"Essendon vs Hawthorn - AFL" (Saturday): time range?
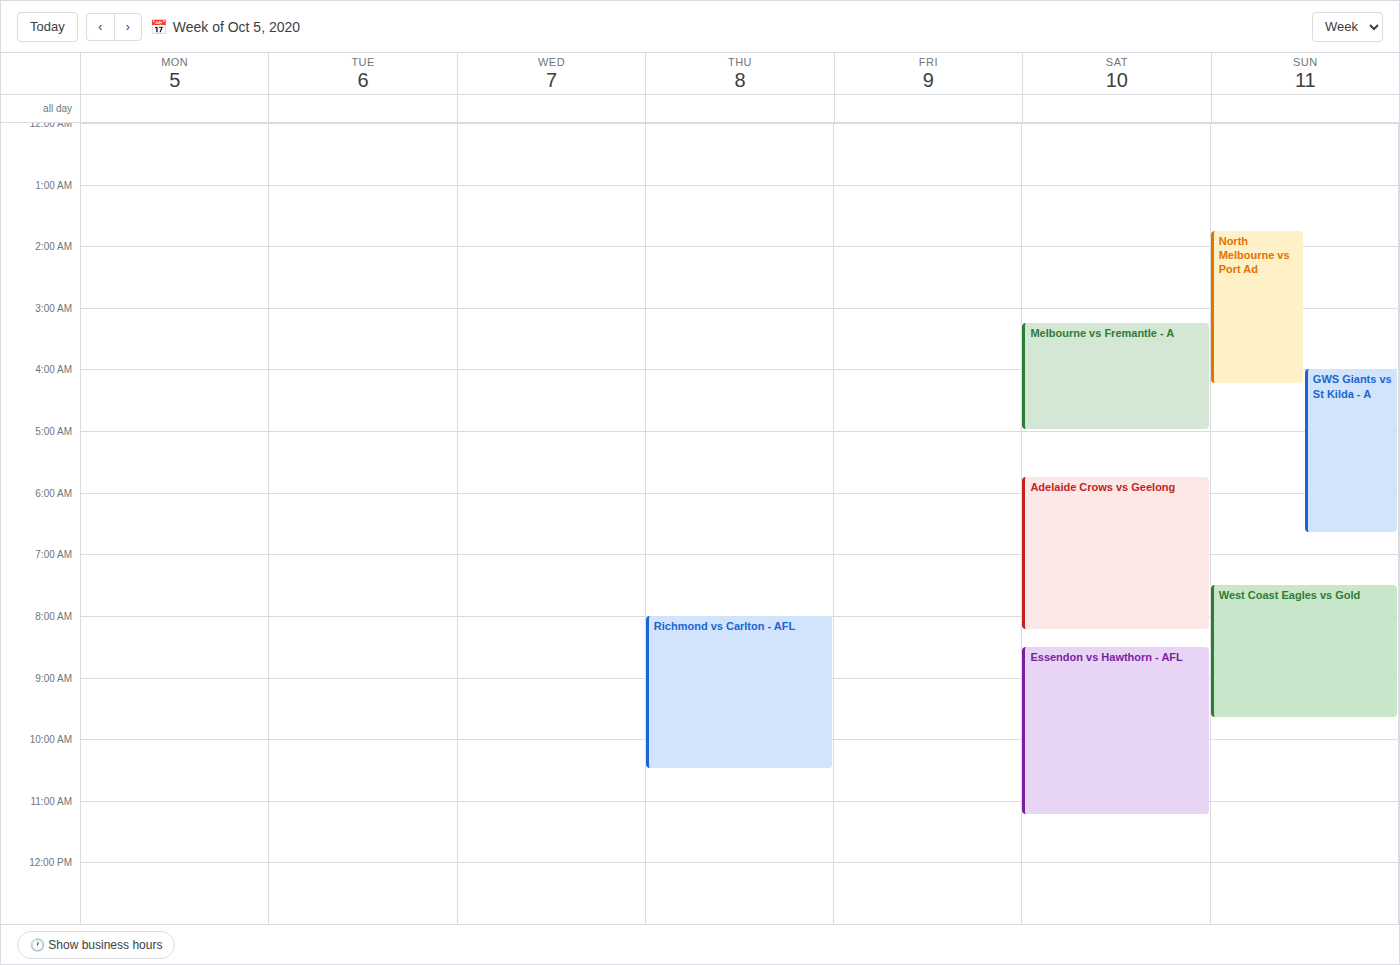
8:30 AM to 11:15 AM